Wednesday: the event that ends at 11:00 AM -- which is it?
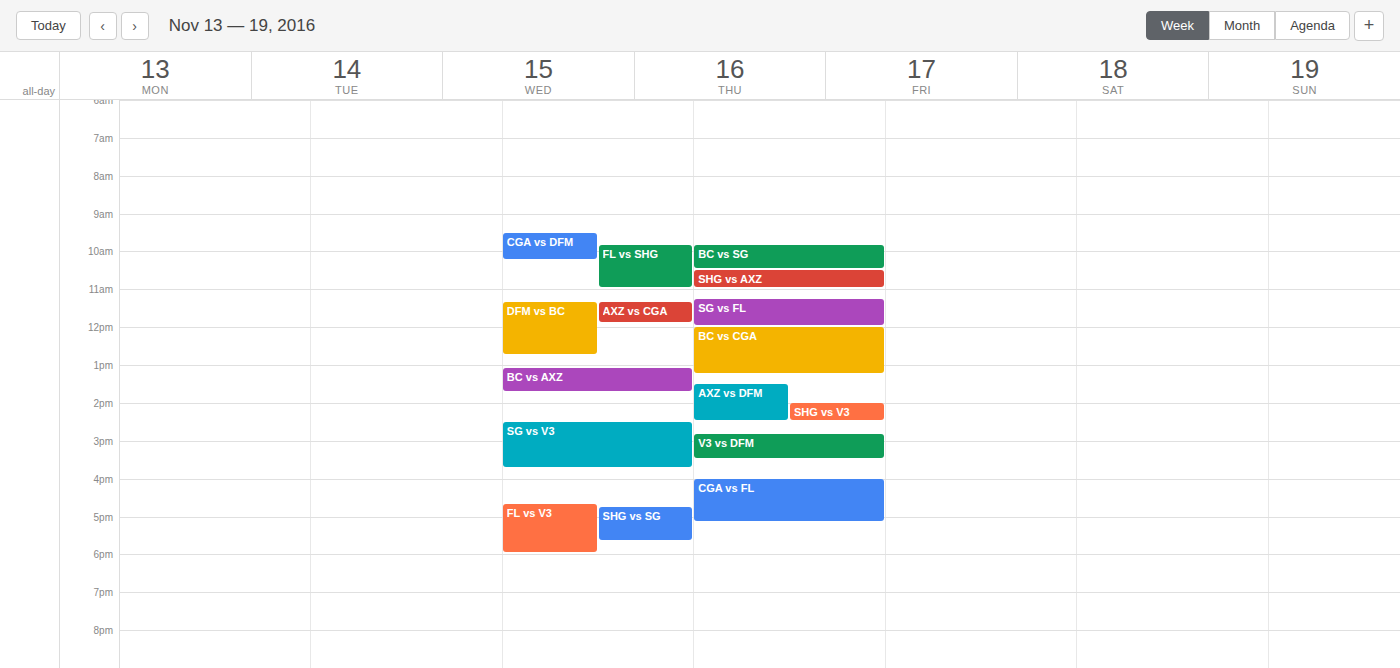
"FL vs SHG"